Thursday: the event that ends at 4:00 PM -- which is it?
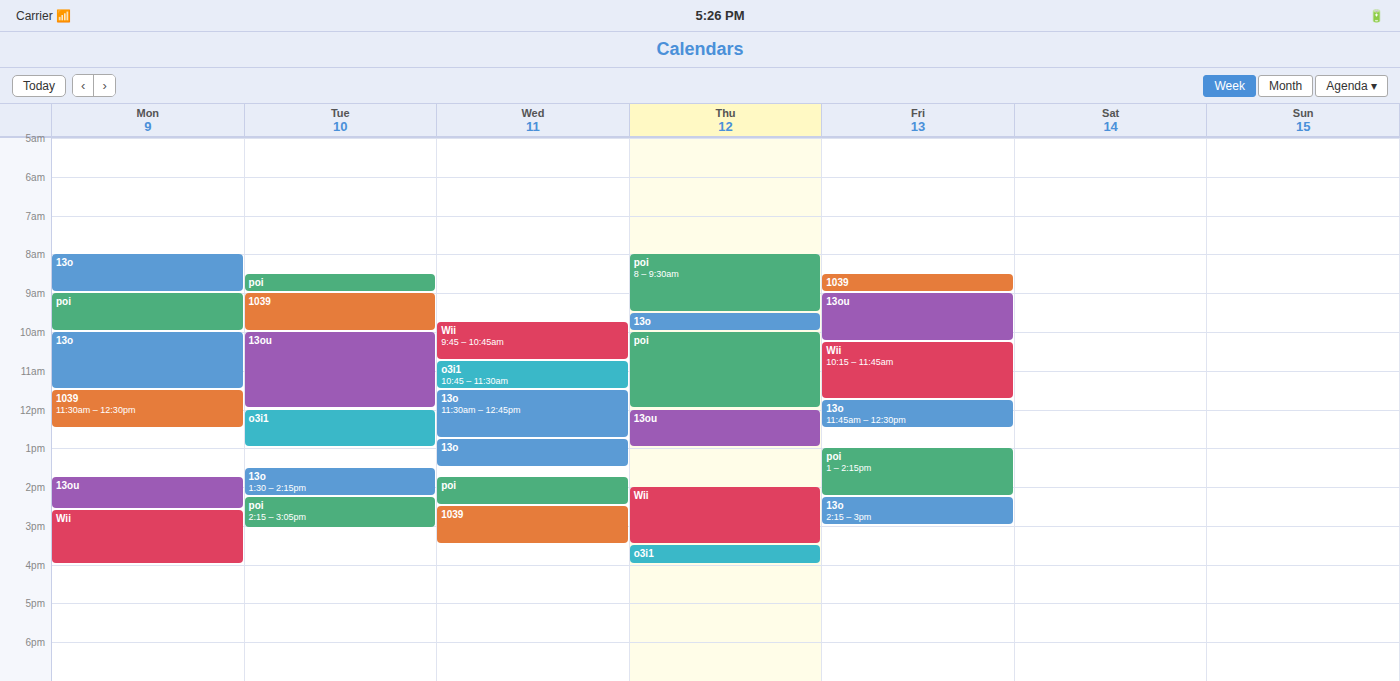
"o3i1"